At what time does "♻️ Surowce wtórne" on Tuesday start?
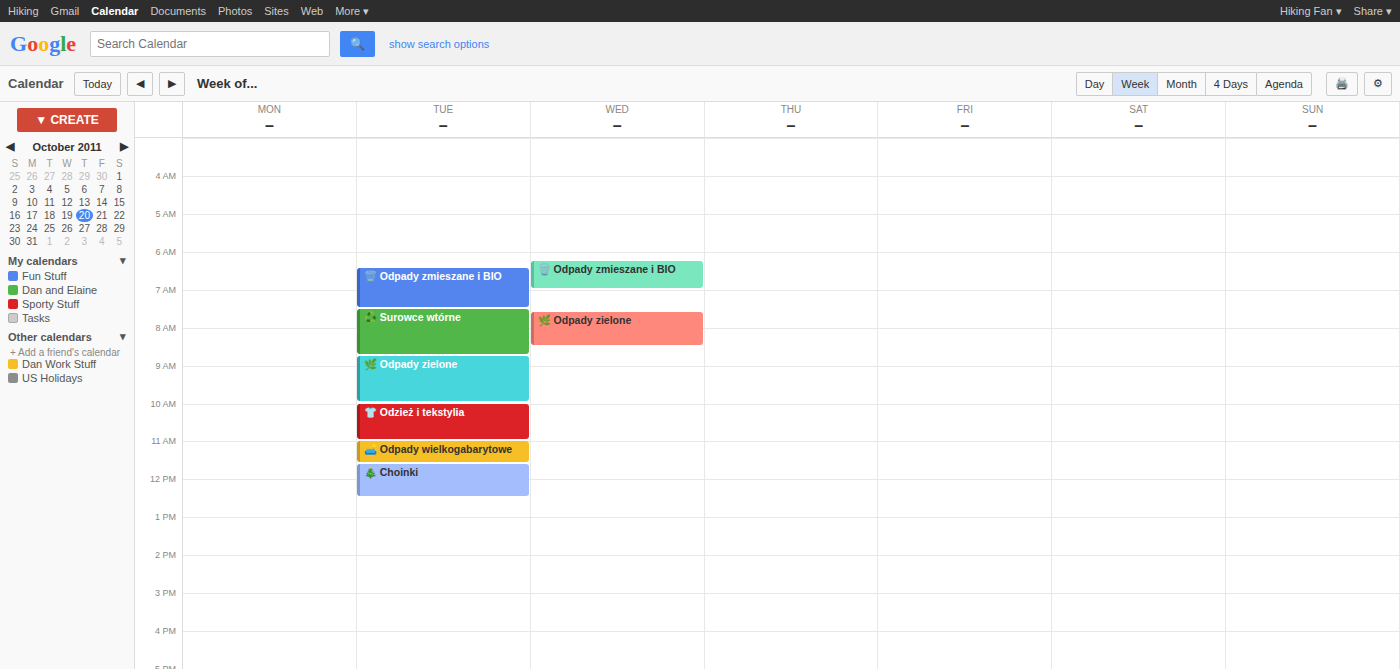
7:30 AM